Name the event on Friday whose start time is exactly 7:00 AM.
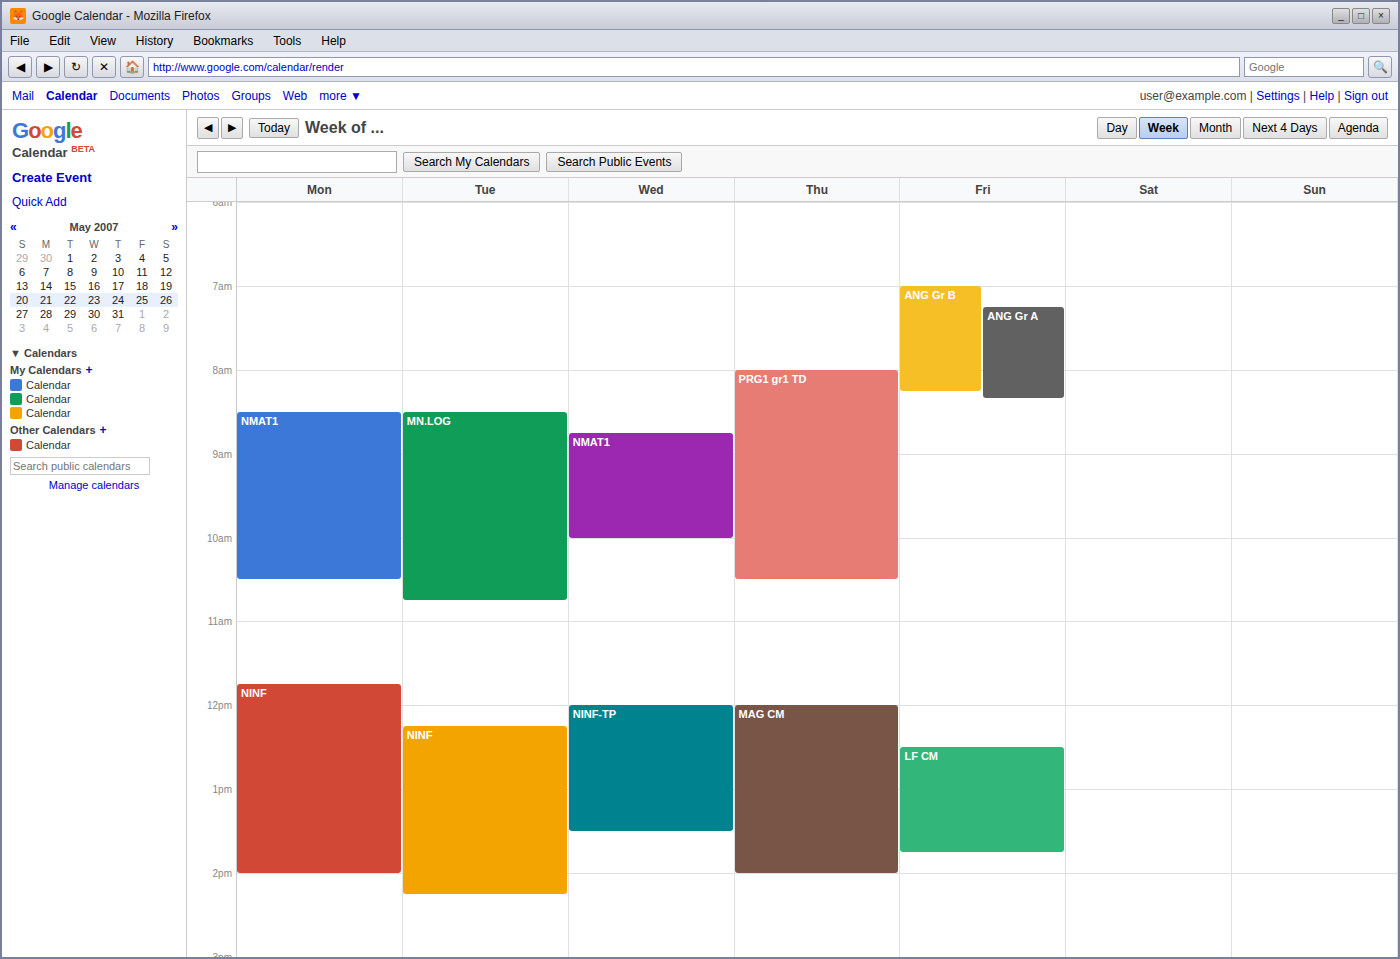
"ANG Gr B"